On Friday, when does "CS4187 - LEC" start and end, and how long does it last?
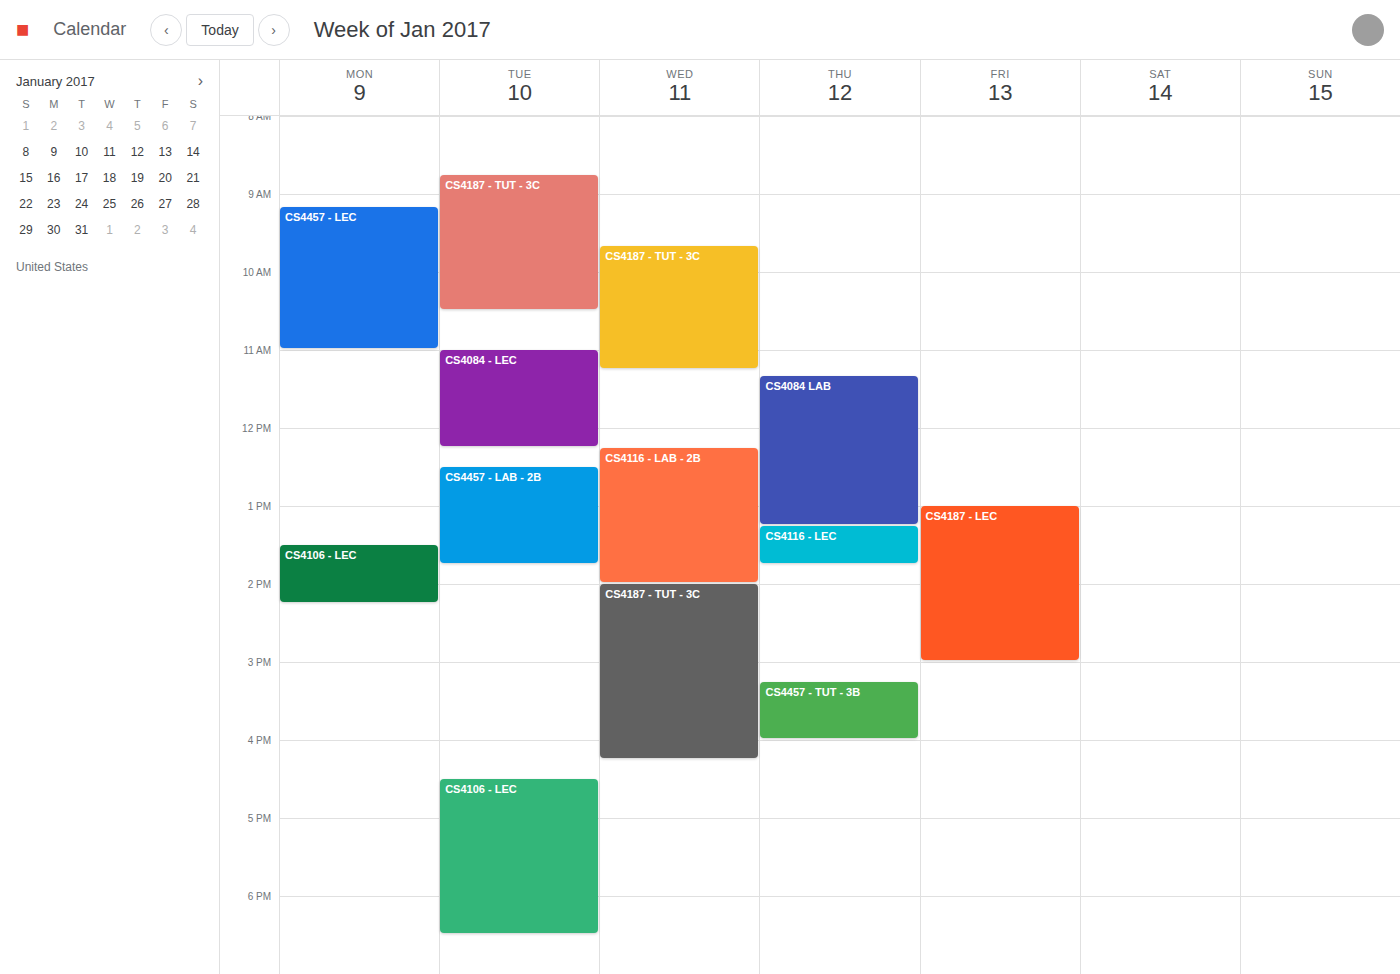
13:00 to 15:00, 2 hours